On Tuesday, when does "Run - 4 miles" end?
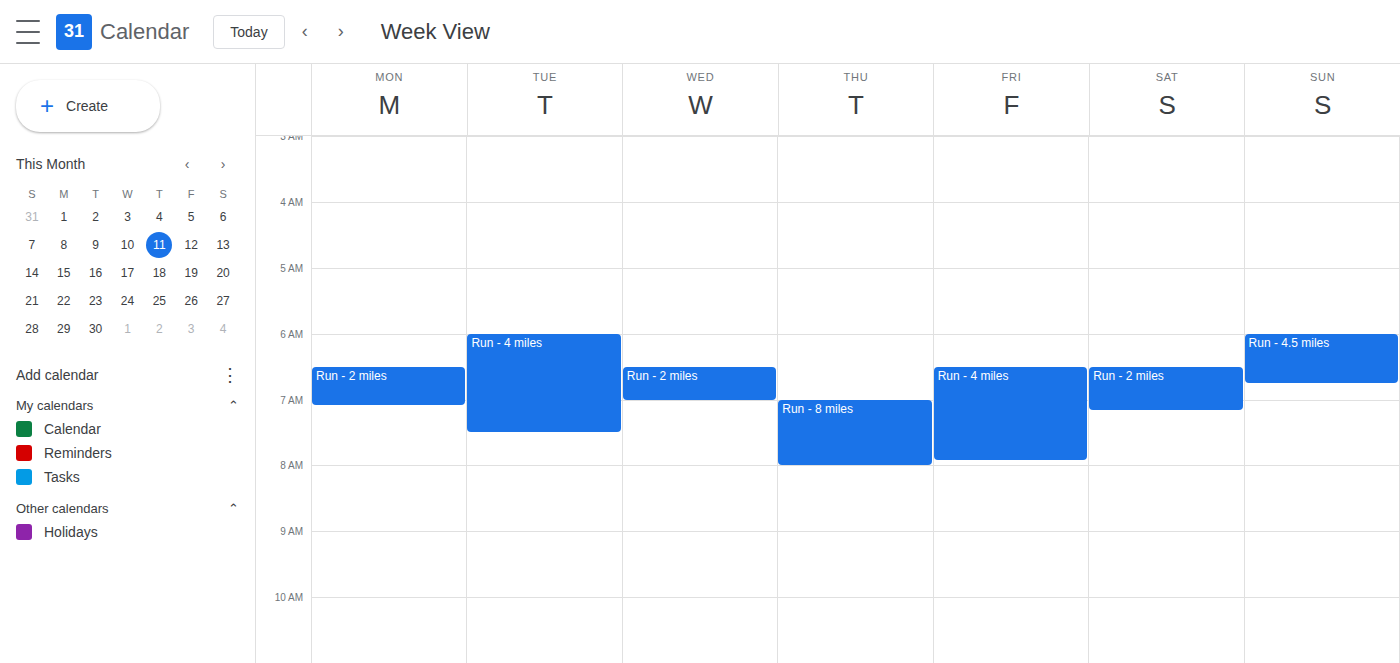
7:30 AM